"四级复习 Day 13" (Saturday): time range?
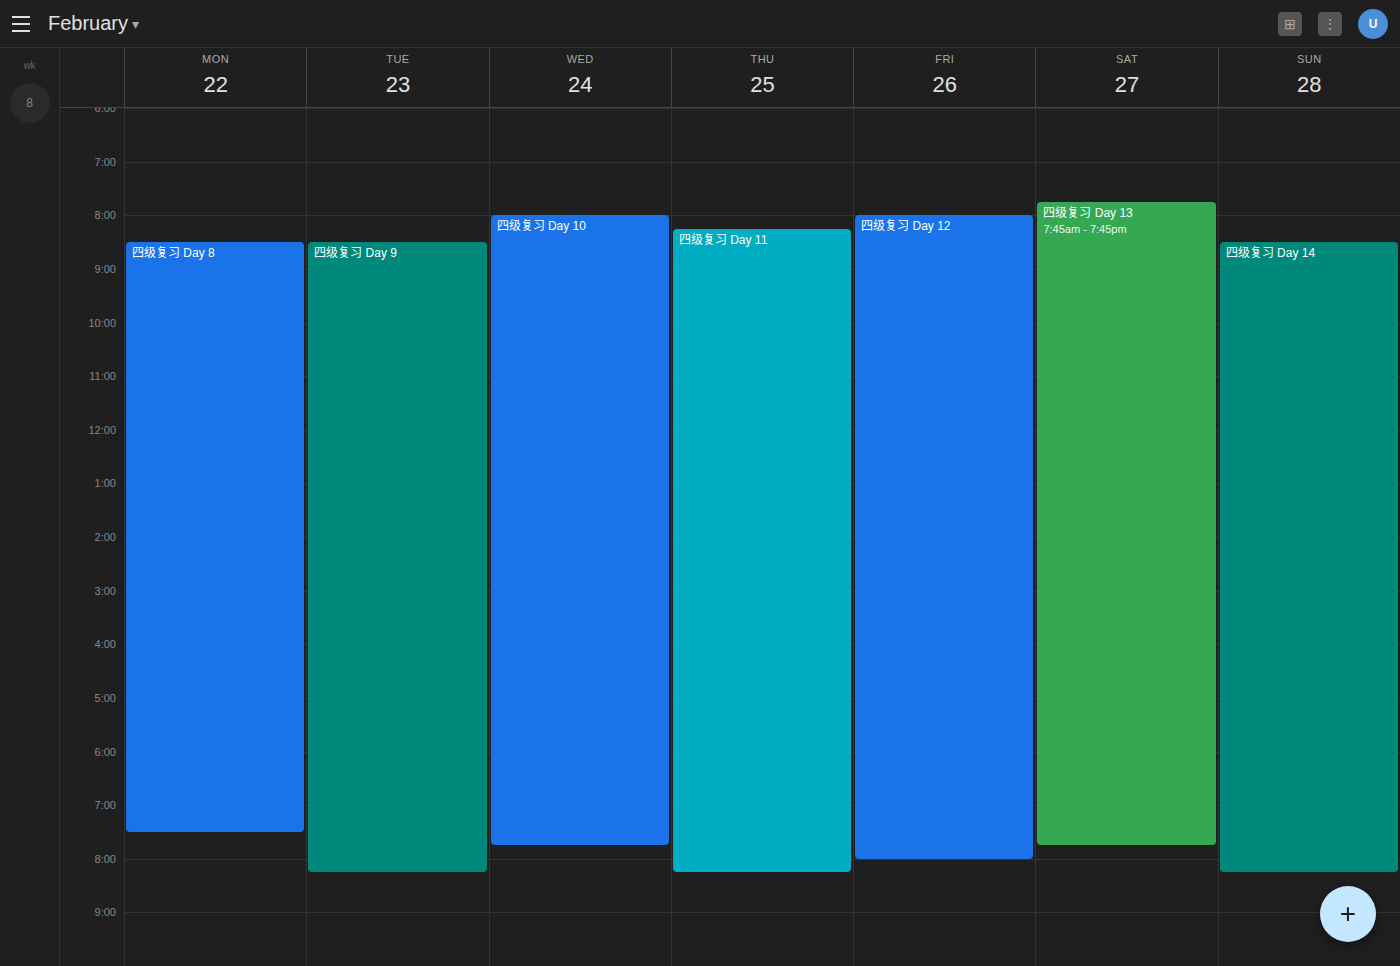
07:45 to 19:45